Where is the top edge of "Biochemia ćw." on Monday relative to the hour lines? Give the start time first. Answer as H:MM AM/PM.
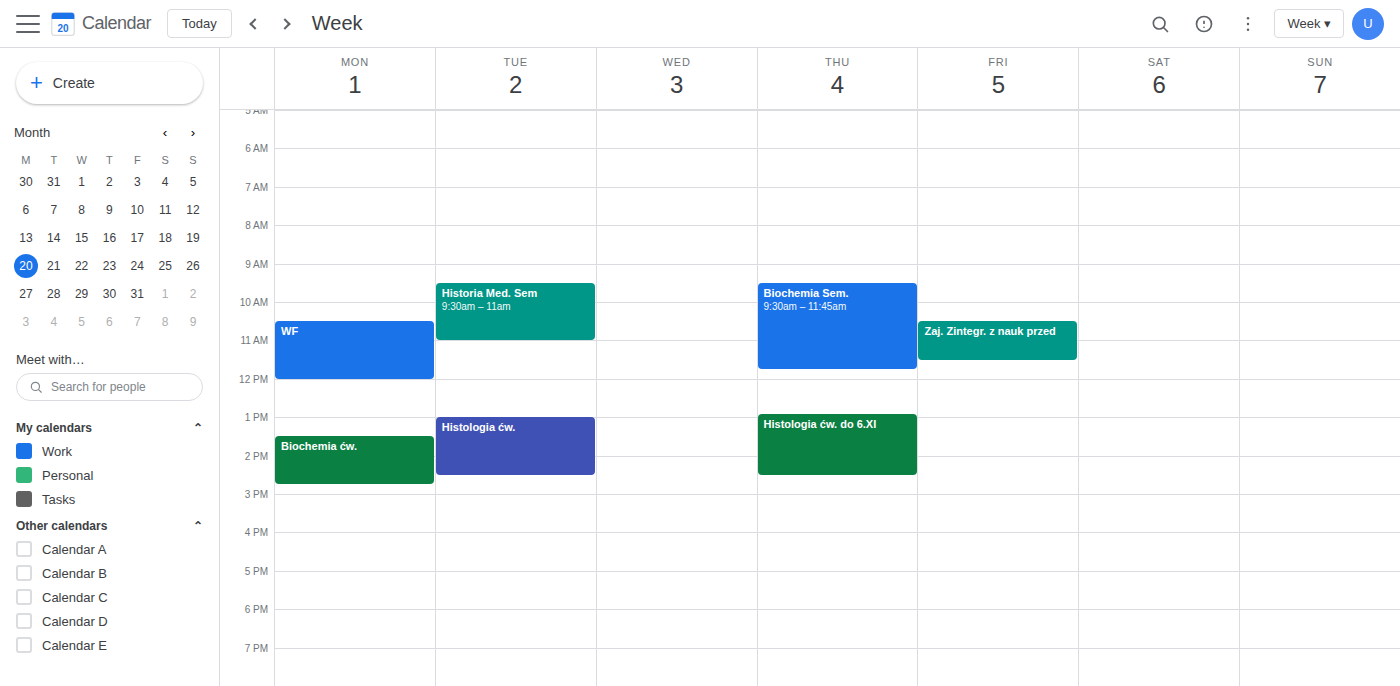
1:30 PM -- halfway between the 1 PM and 2 PM lines.